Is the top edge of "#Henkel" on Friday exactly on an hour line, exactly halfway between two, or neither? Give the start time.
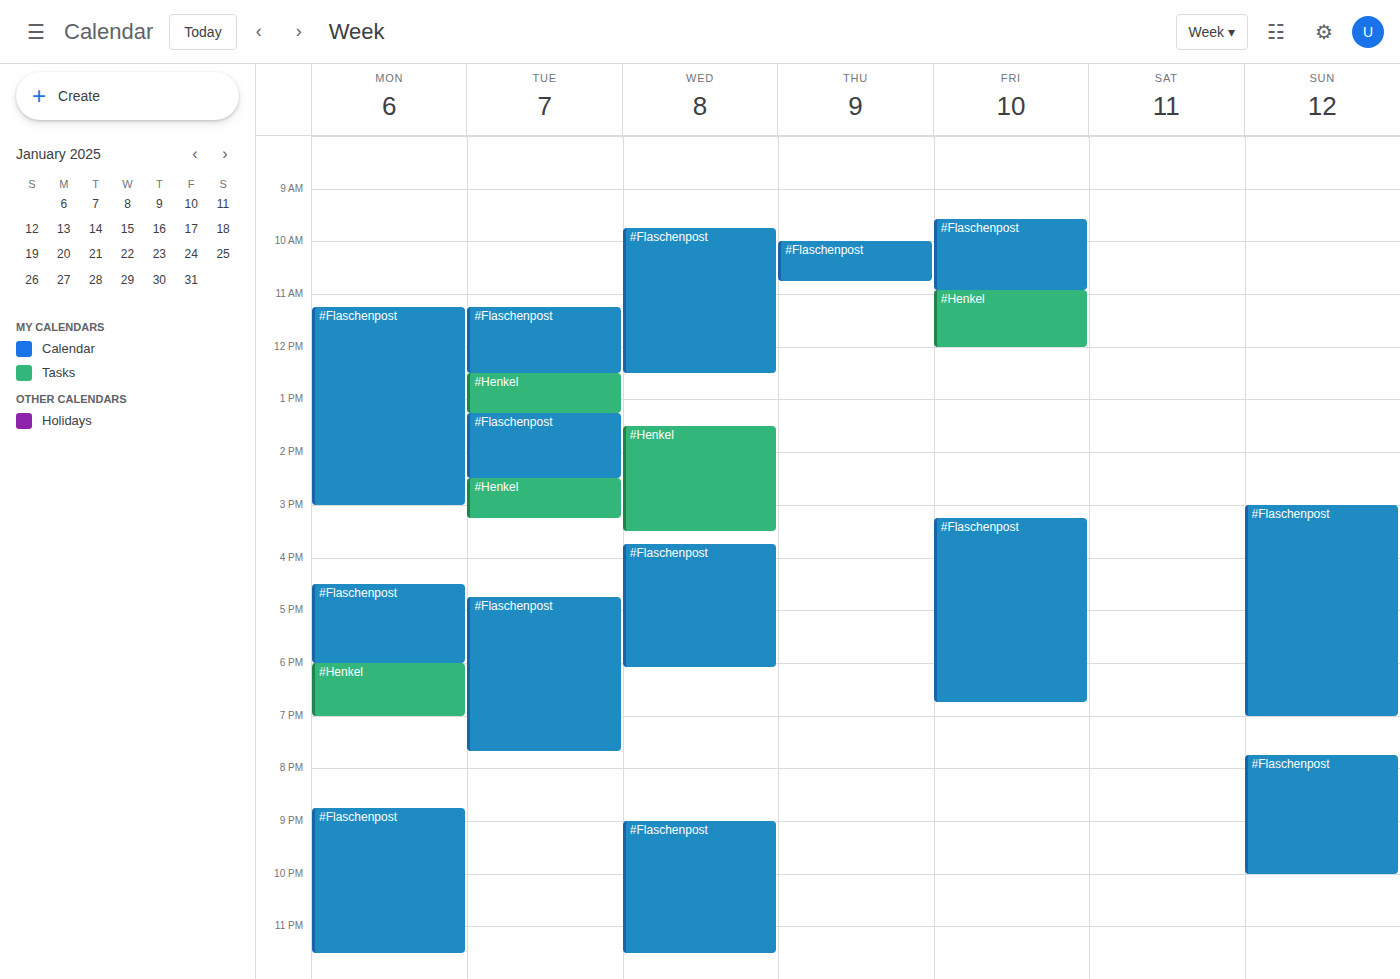
10:55 -- neither: 55 minutes below the 10:00 line and 5 minutes above the 11:00 line.